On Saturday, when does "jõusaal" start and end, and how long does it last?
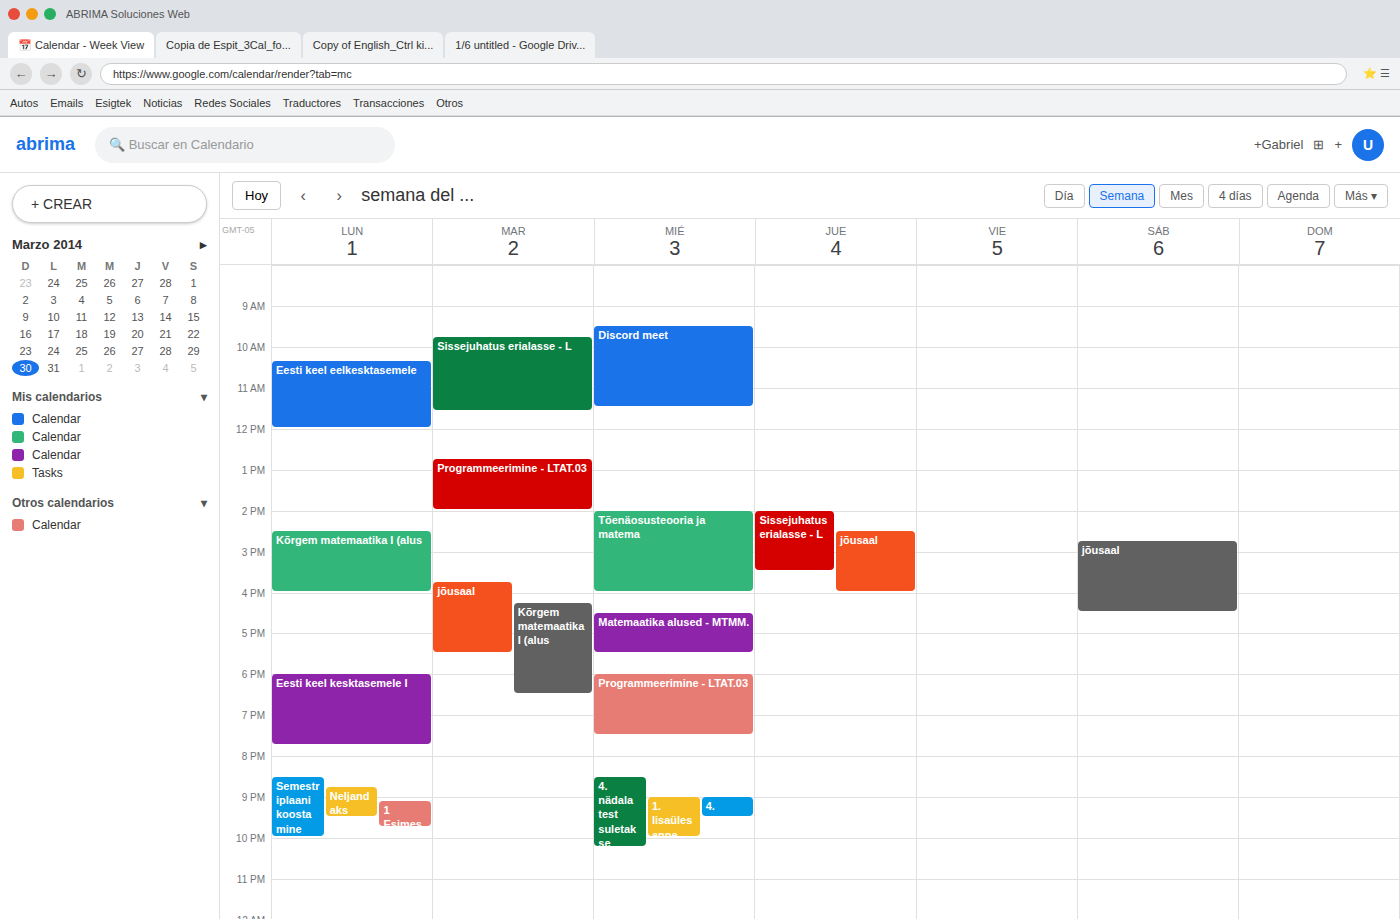
2:45 PM to 4:30 PM, 1 hour 45 minutes